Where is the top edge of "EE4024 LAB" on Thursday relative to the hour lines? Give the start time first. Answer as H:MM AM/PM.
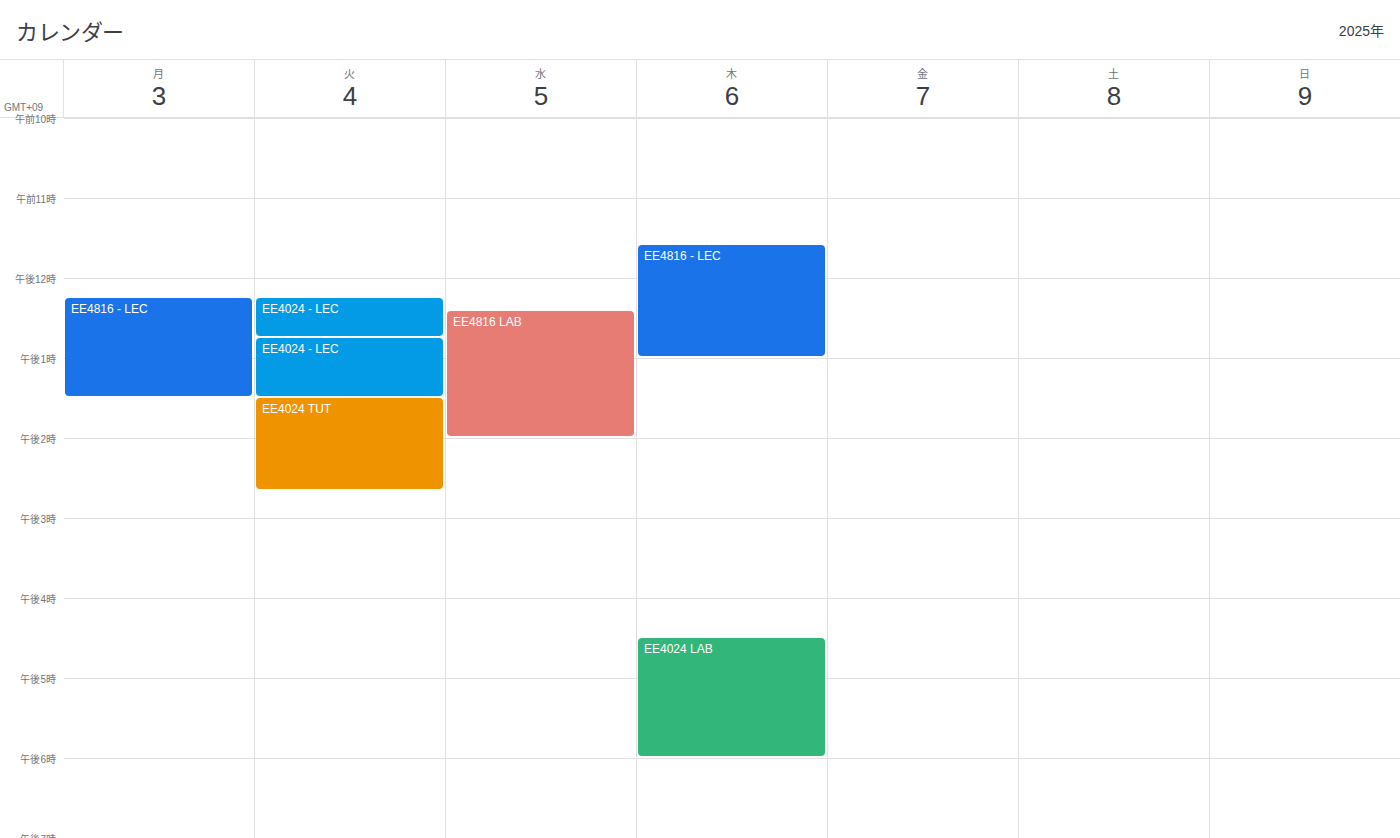
4:30 PM -- halfway between the 4 PM and 5 PM lines.